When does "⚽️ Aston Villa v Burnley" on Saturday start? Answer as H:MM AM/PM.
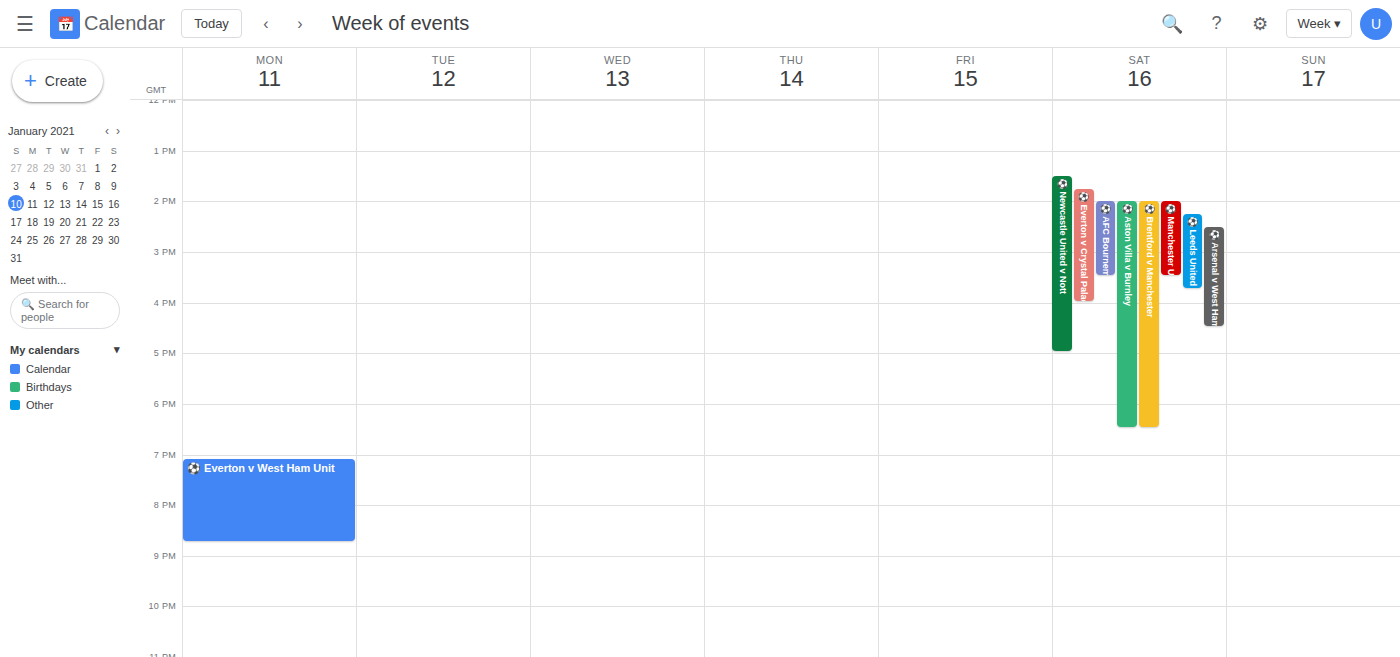
2:00 PM